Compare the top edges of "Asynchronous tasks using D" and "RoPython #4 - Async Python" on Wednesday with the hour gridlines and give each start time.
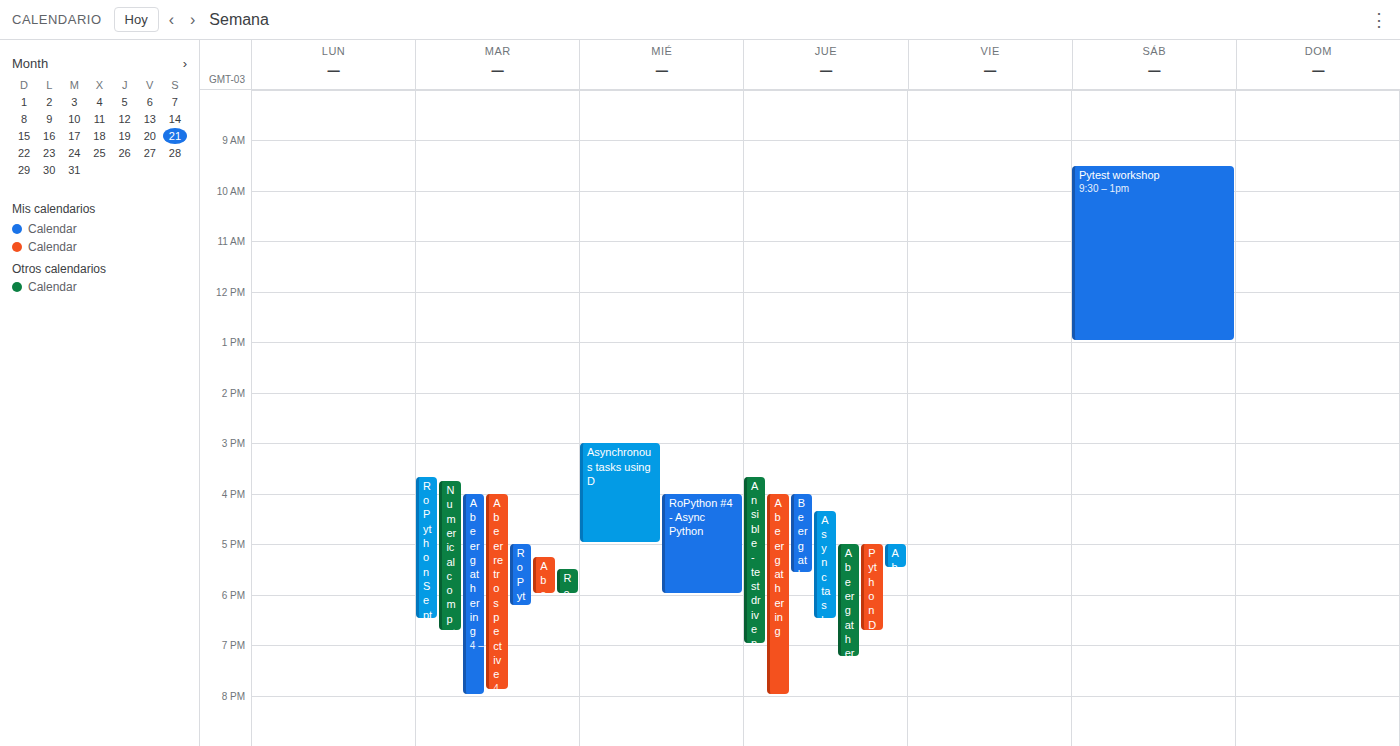
"Asynchronous tasks using D": 3:00 PM, exactly on the 3 PM line. "RoPython #4 - Async Python": 4:00 PM, exactly on the 4 PM line.